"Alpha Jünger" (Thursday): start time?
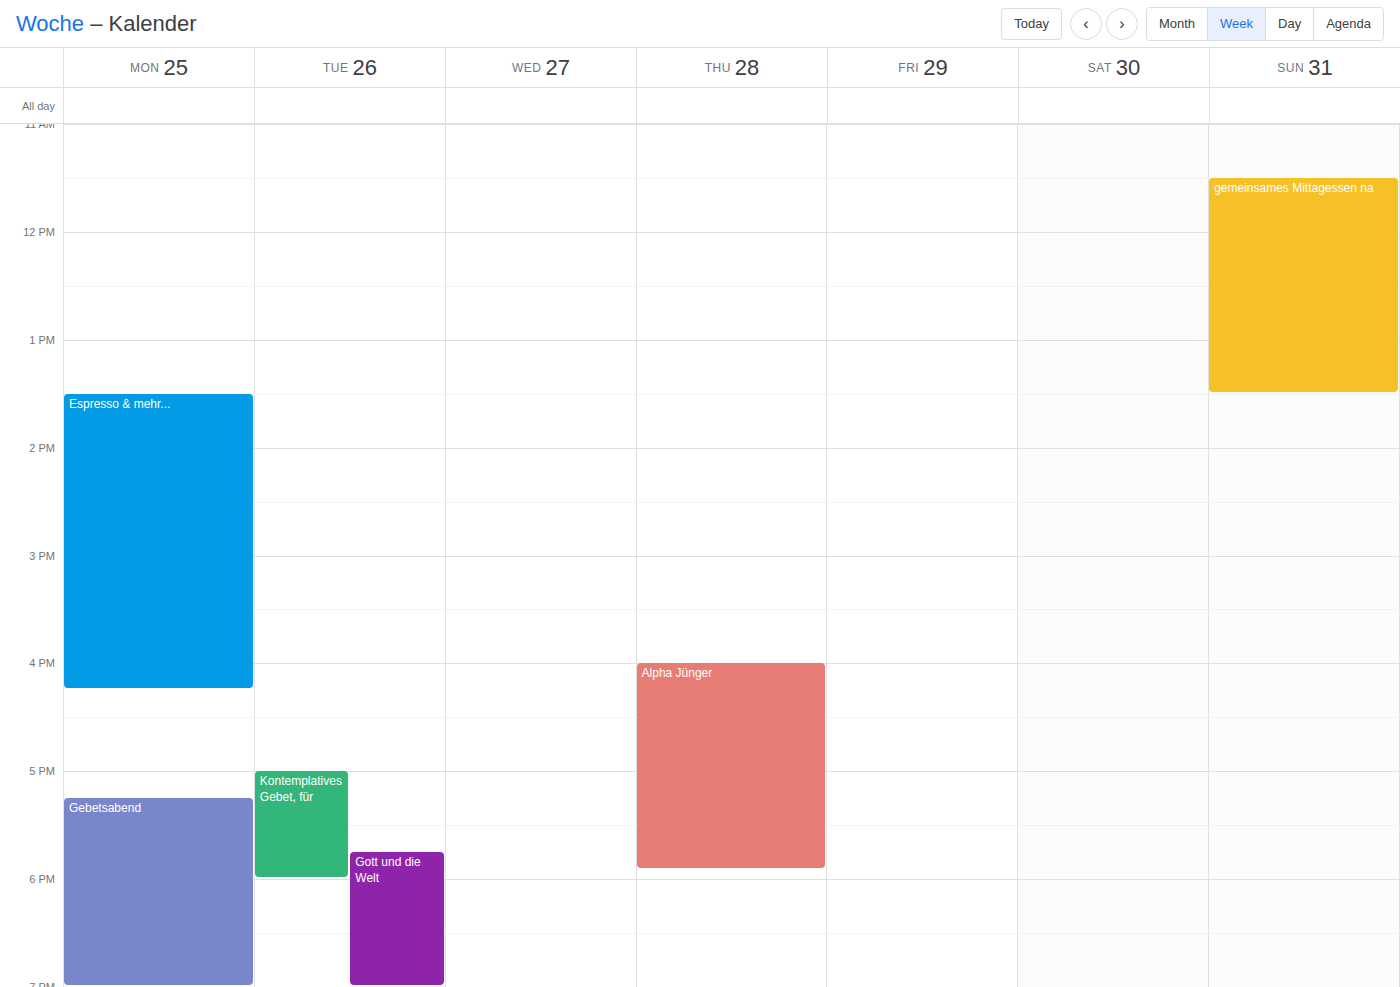
4:00 PM